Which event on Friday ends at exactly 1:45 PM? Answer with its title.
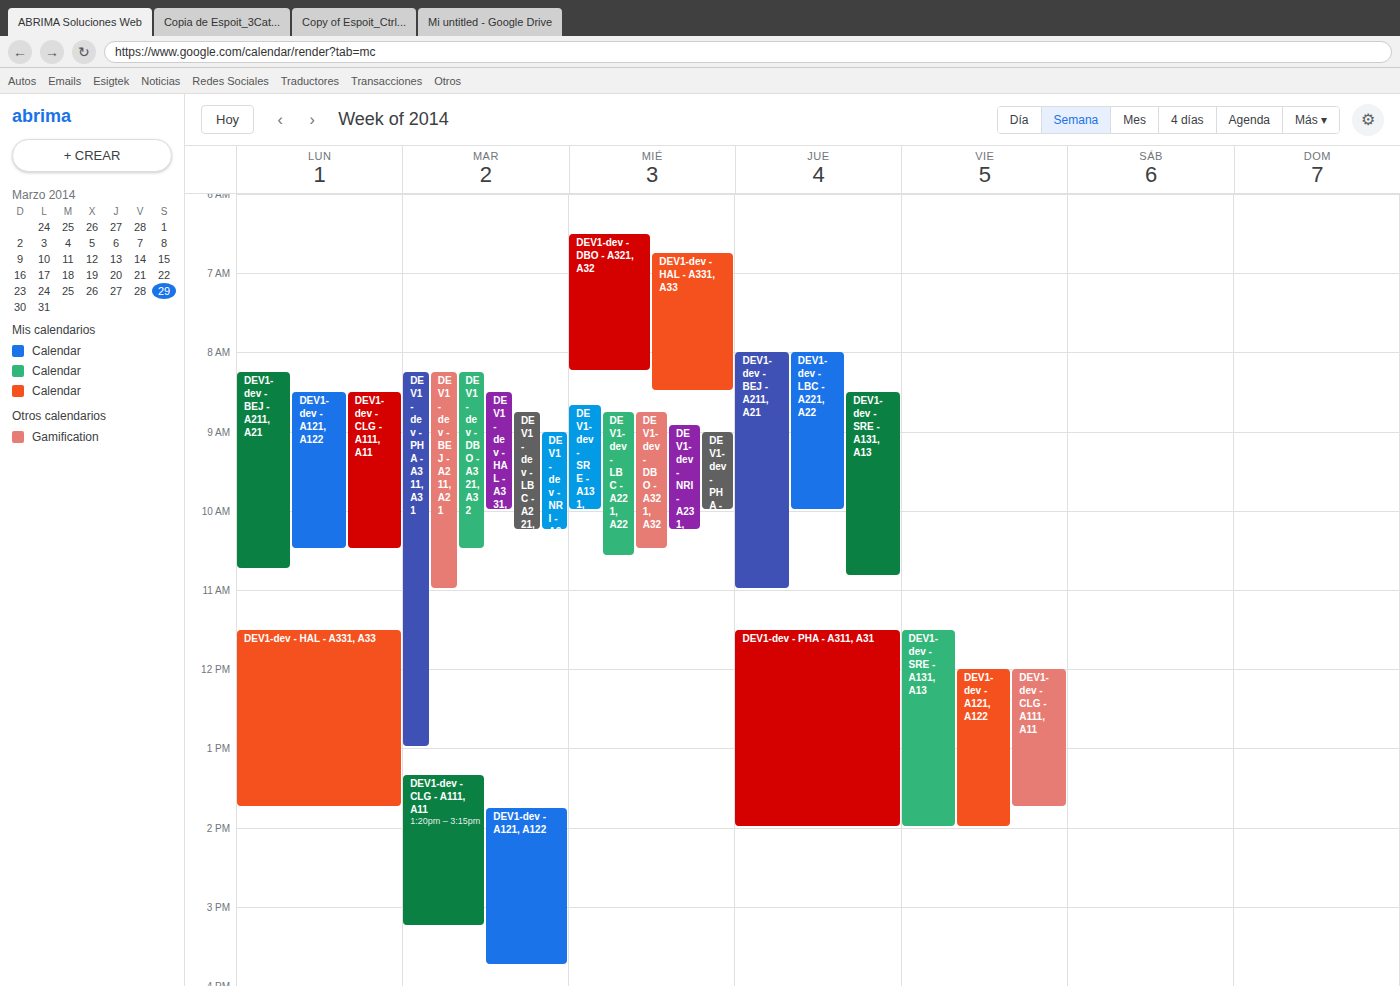
"DEV1-dev - CLG - A111, A11"